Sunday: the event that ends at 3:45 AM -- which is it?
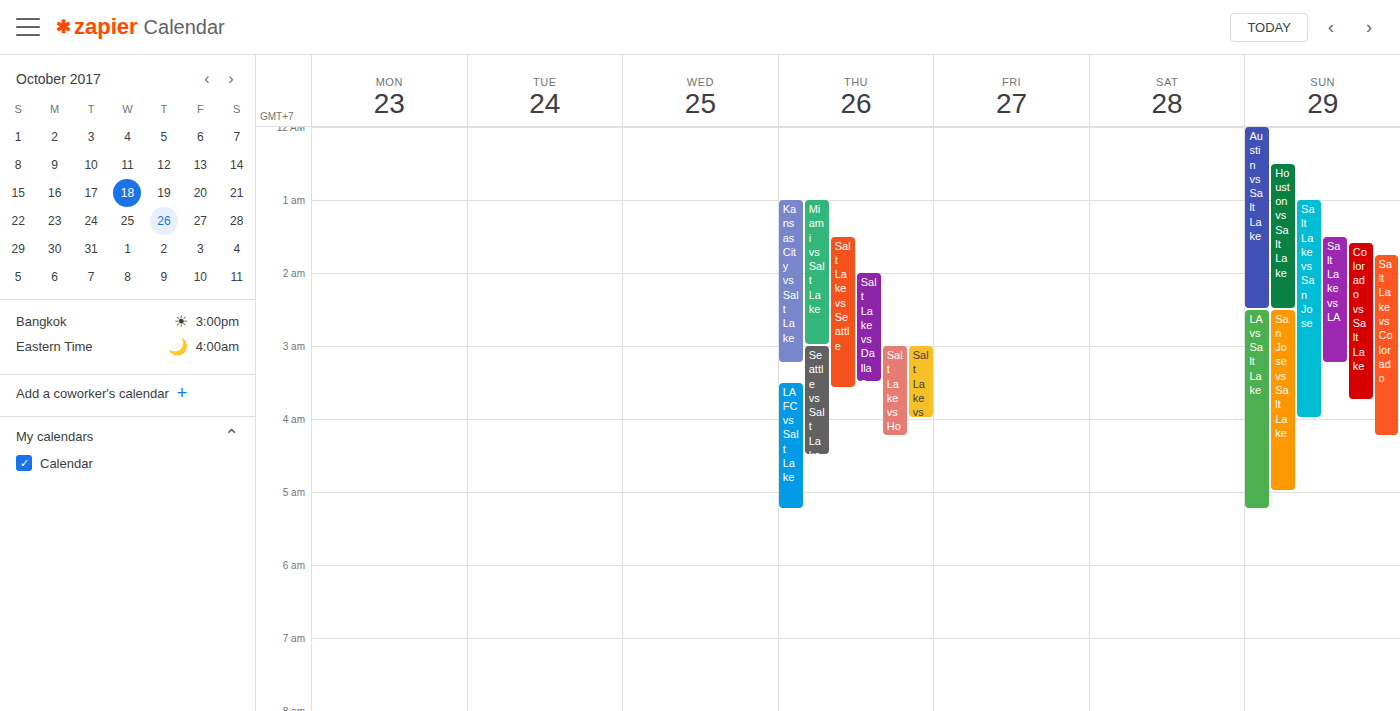
"Colorado vs Salt Lake"